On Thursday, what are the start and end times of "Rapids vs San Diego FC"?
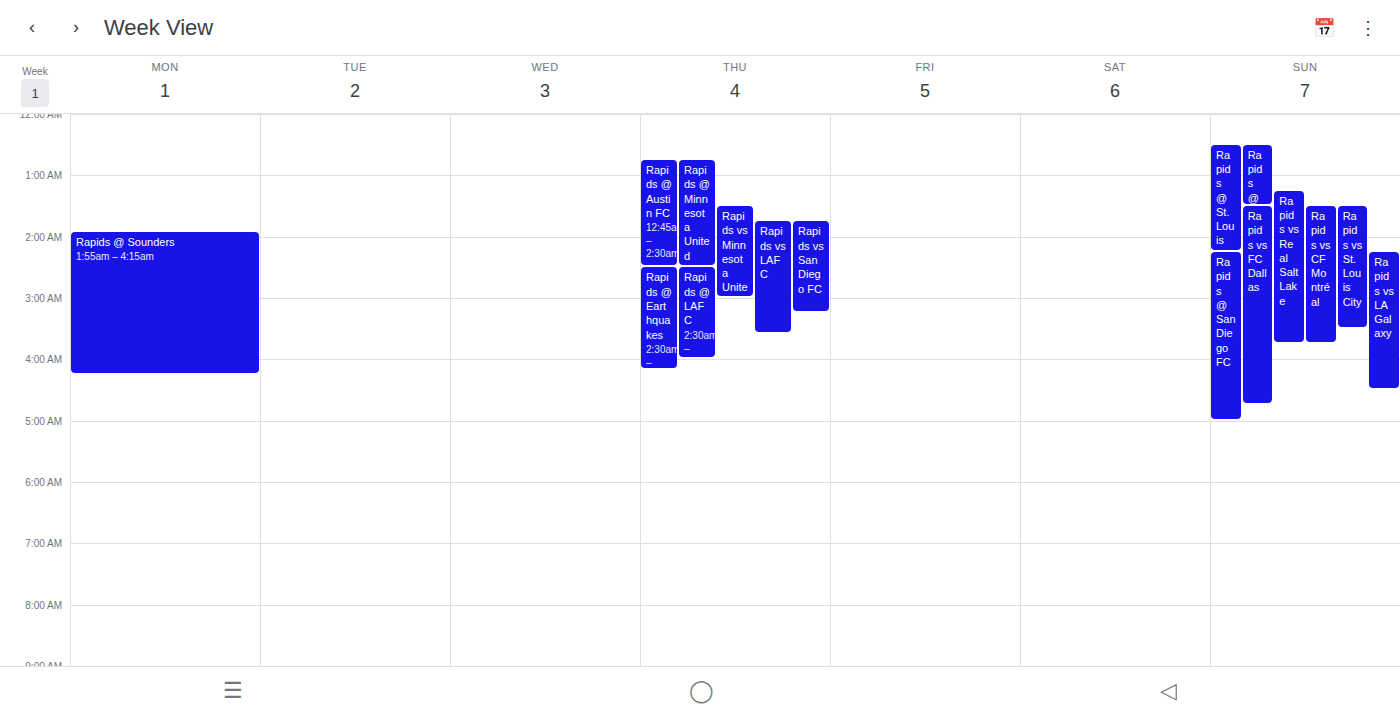
01:45 to 03:15